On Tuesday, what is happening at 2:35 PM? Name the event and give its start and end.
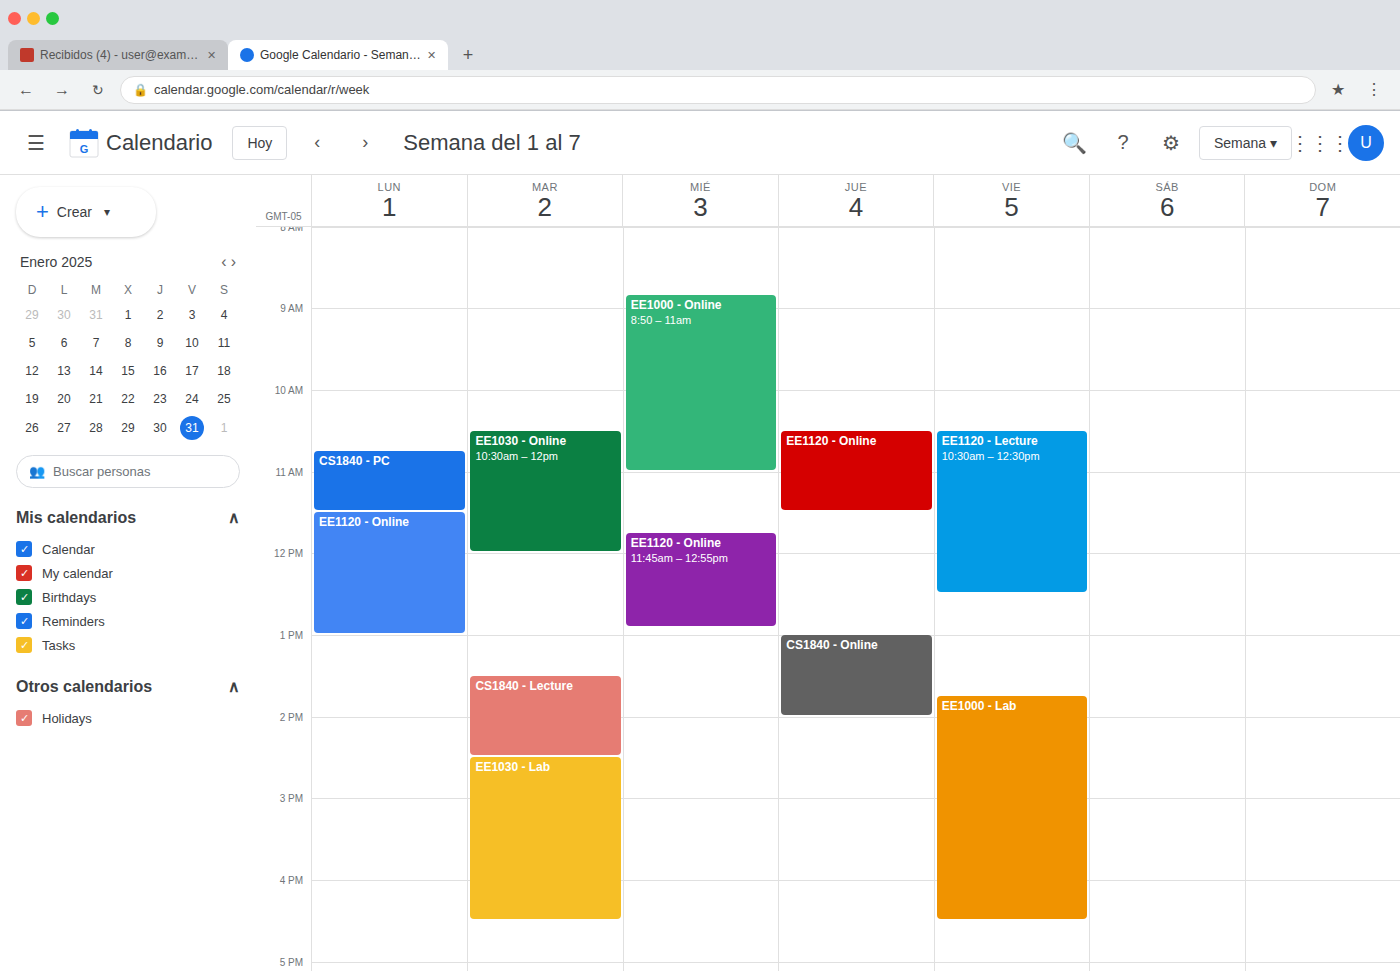
"EE1030 - Lab", 2:30 PM to 4:30 PM